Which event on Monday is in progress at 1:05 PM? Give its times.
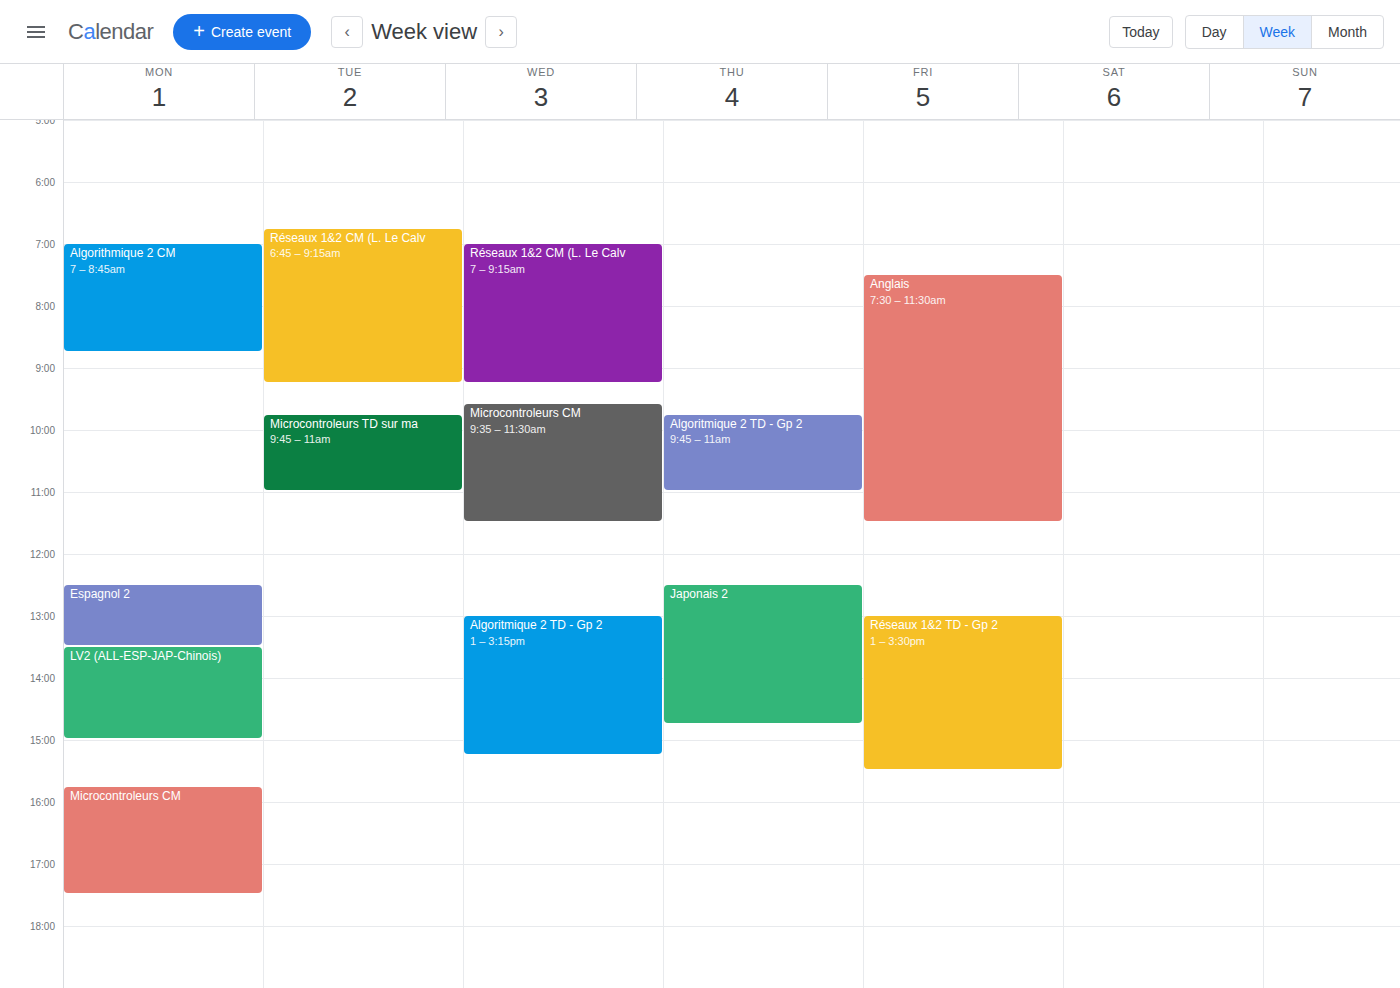
"Espagnol 2", 12:30 PM to 1:30 PM